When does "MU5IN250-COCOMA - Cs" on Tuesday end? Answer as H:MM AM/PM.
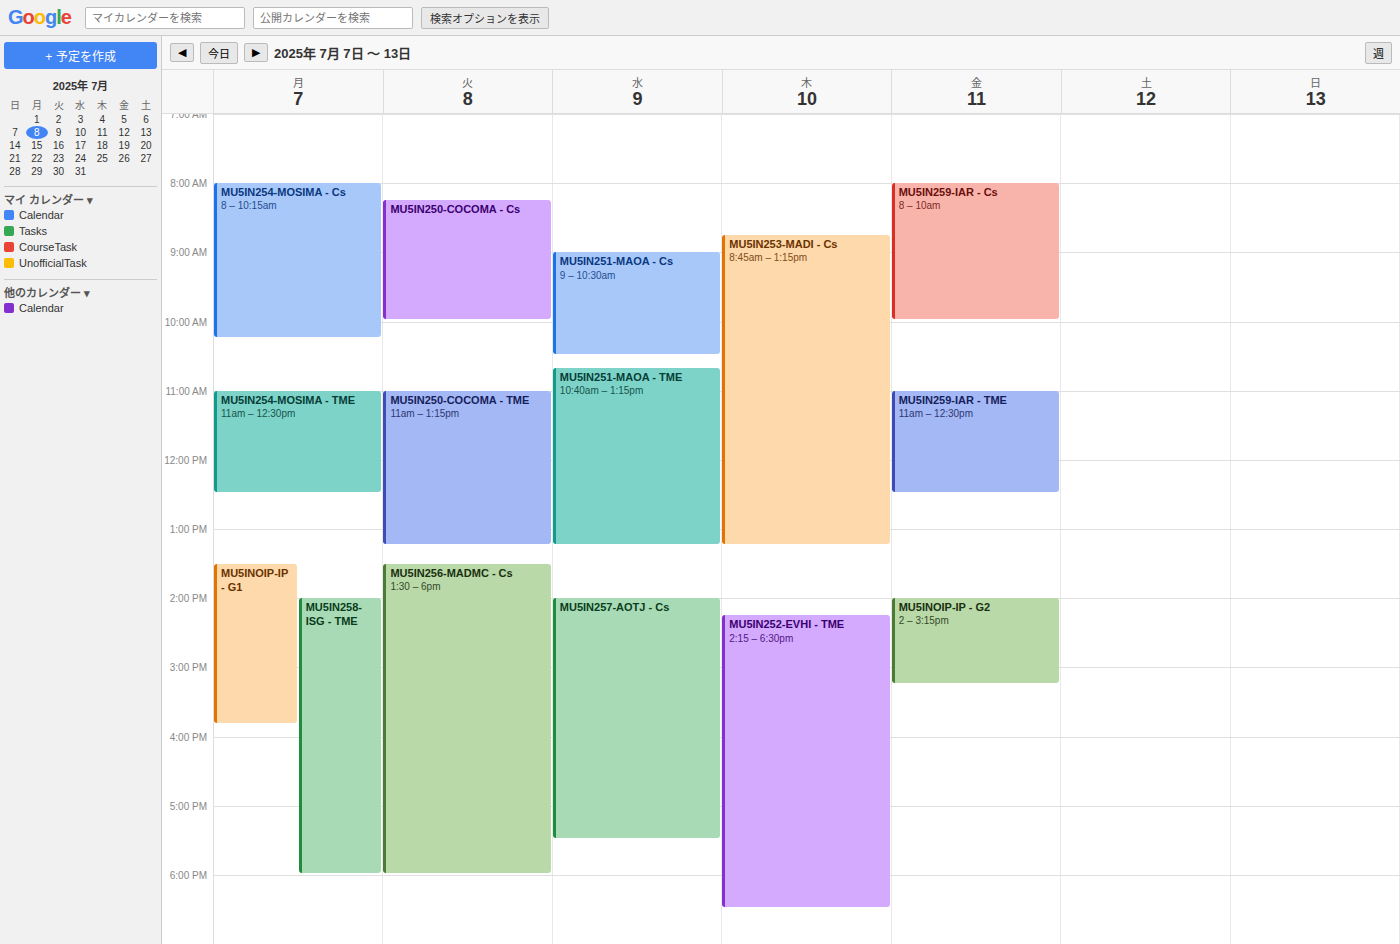
10:00 AM